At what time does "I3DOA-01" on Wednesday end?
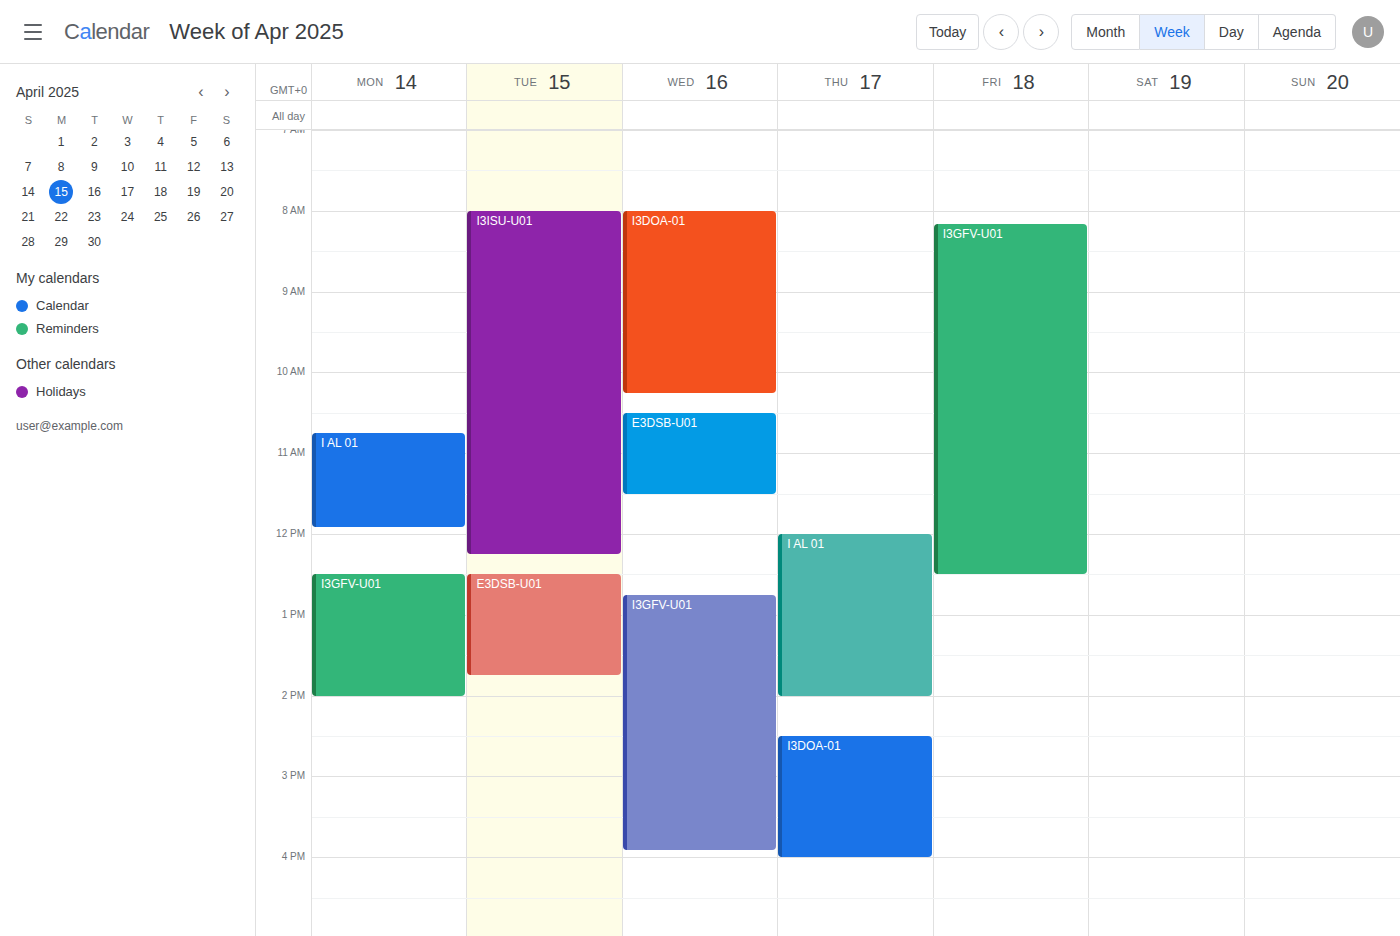
10:15 AM